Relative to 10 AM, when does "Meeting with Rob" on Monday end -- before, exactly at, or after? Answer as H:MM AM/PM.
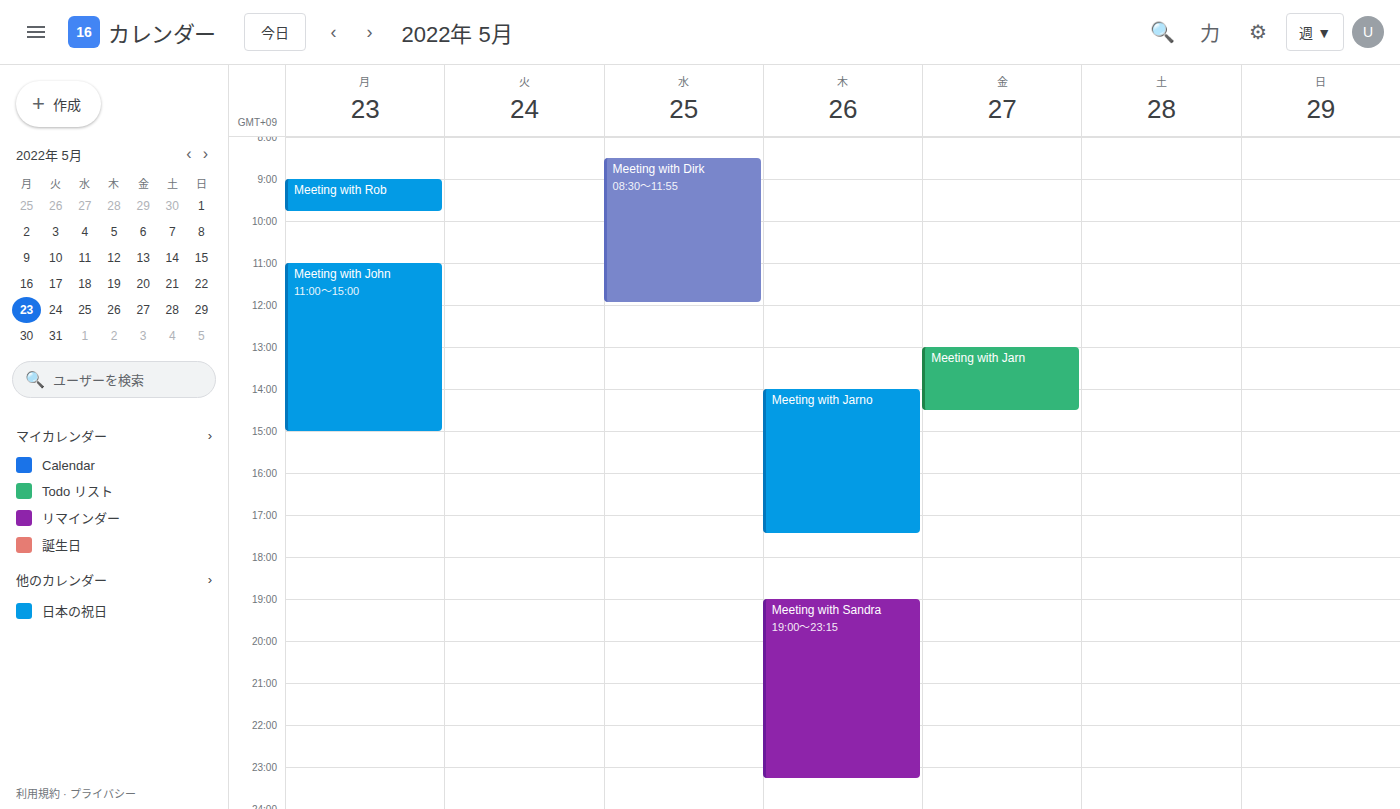
9:45 AM -- before 10 AM, 15 minutes above the 10 AM line.